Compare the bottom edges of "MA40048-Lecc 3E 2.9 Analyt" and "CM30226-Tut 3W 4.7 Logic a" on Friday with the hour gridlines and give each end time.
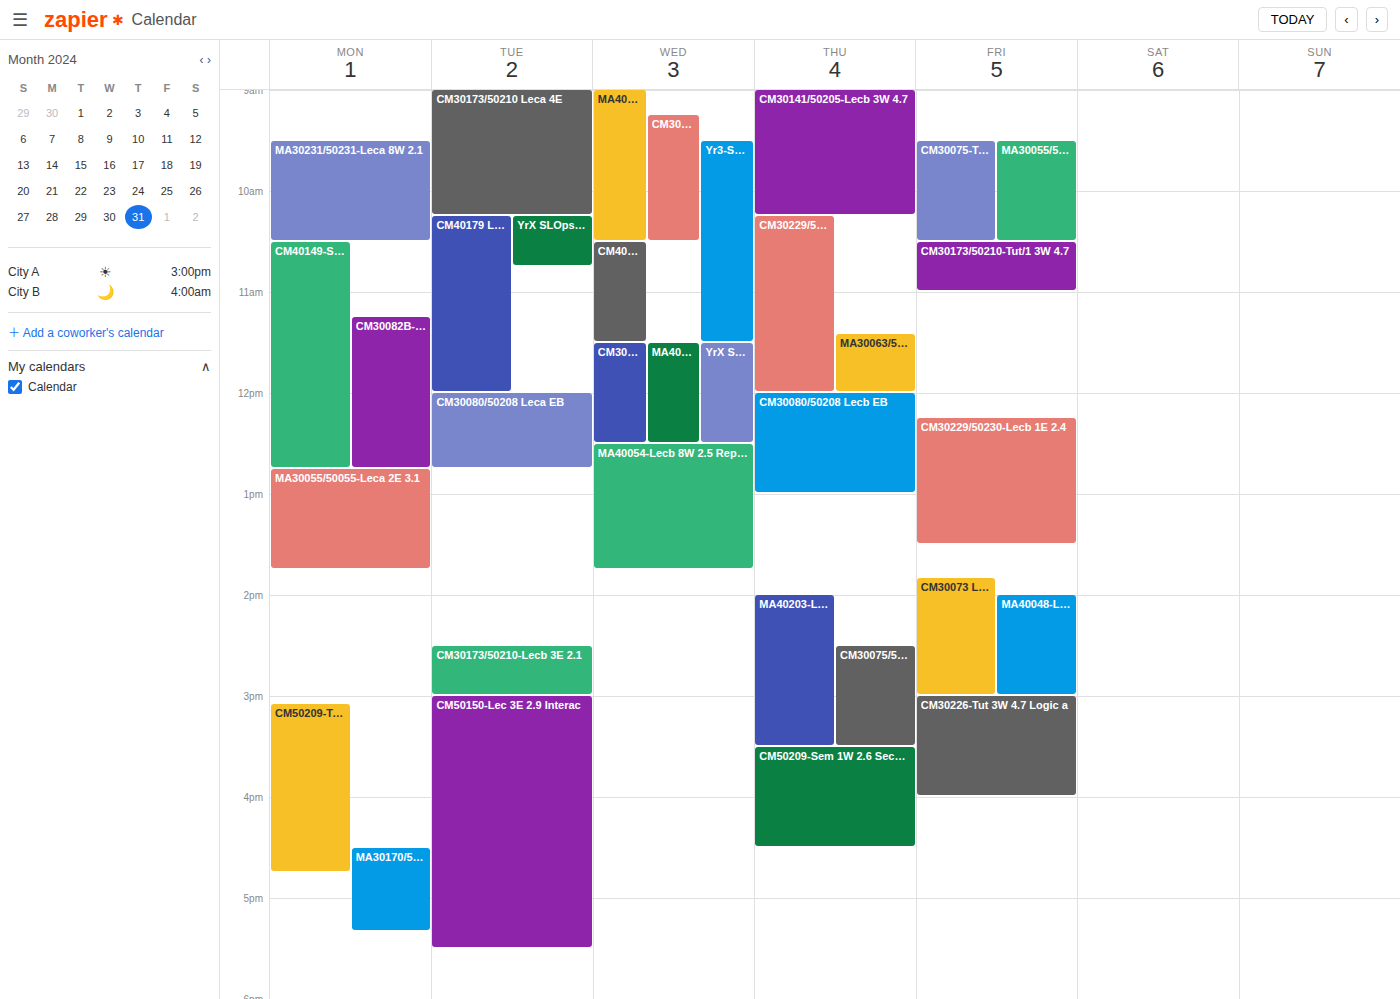
"MA40048-Lecc 3E 2.9 Analyt": 3:00 PM, exactly on the 3 PM line. "CM30226-Tut 3W 4.7 Logic a": 4:00 PM, exactly on the 4 PM line.